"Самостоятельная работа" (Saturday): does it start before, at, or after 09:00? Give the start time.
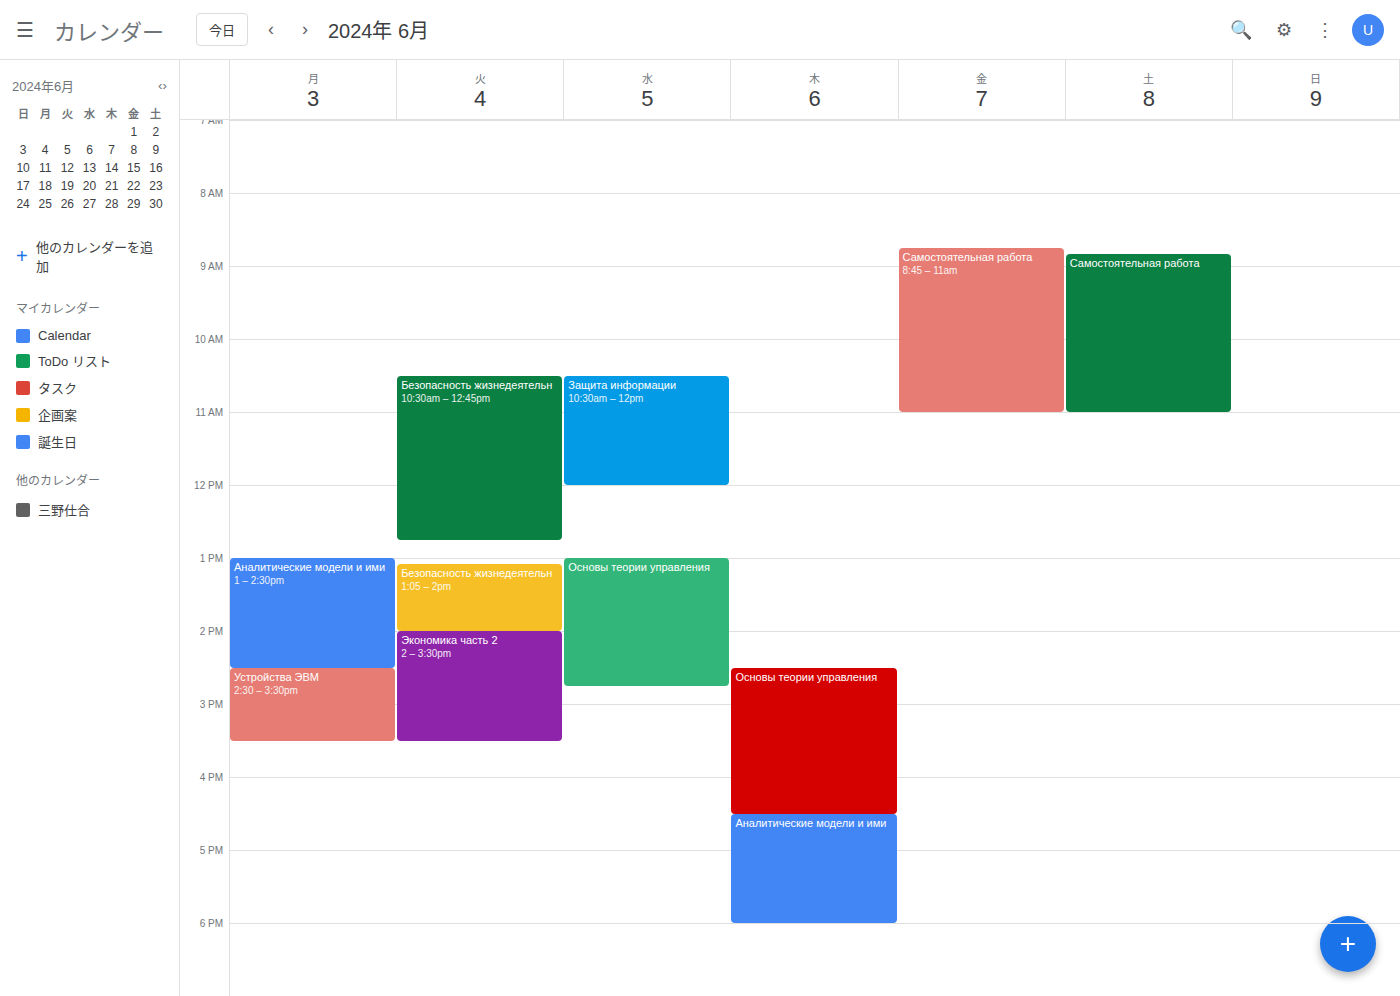
08:50 -- before 09:00, 10 minutes above the 09:00 line.